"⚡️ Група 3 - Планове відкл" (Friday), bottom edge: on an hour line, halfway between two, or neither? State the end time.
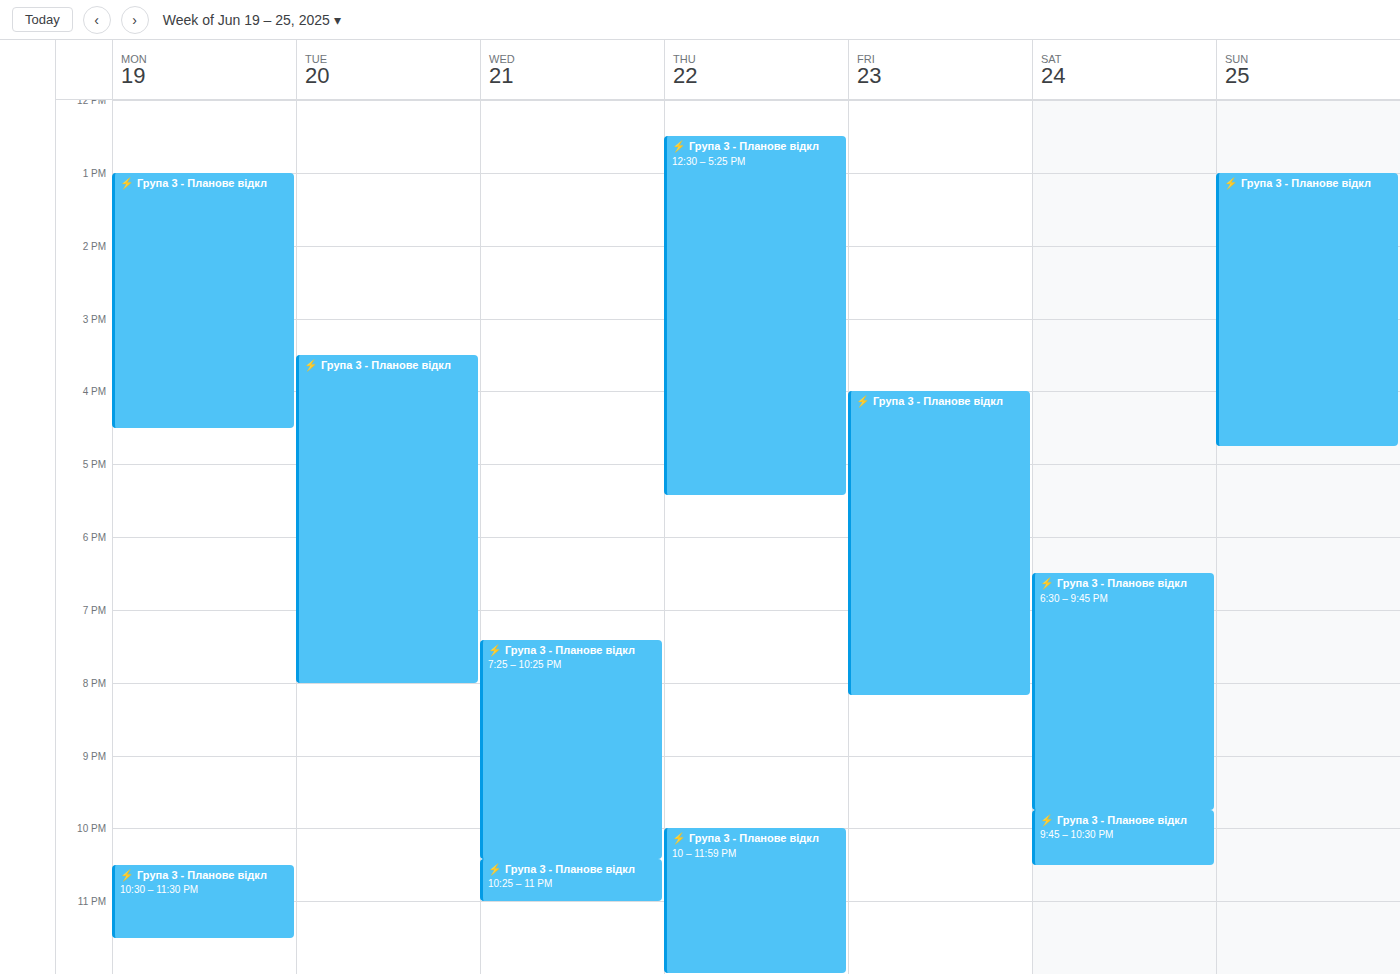
8:10 PM -- neither: 10 minutes below the 8 PM line and 50 minutes above the 9 PM line.